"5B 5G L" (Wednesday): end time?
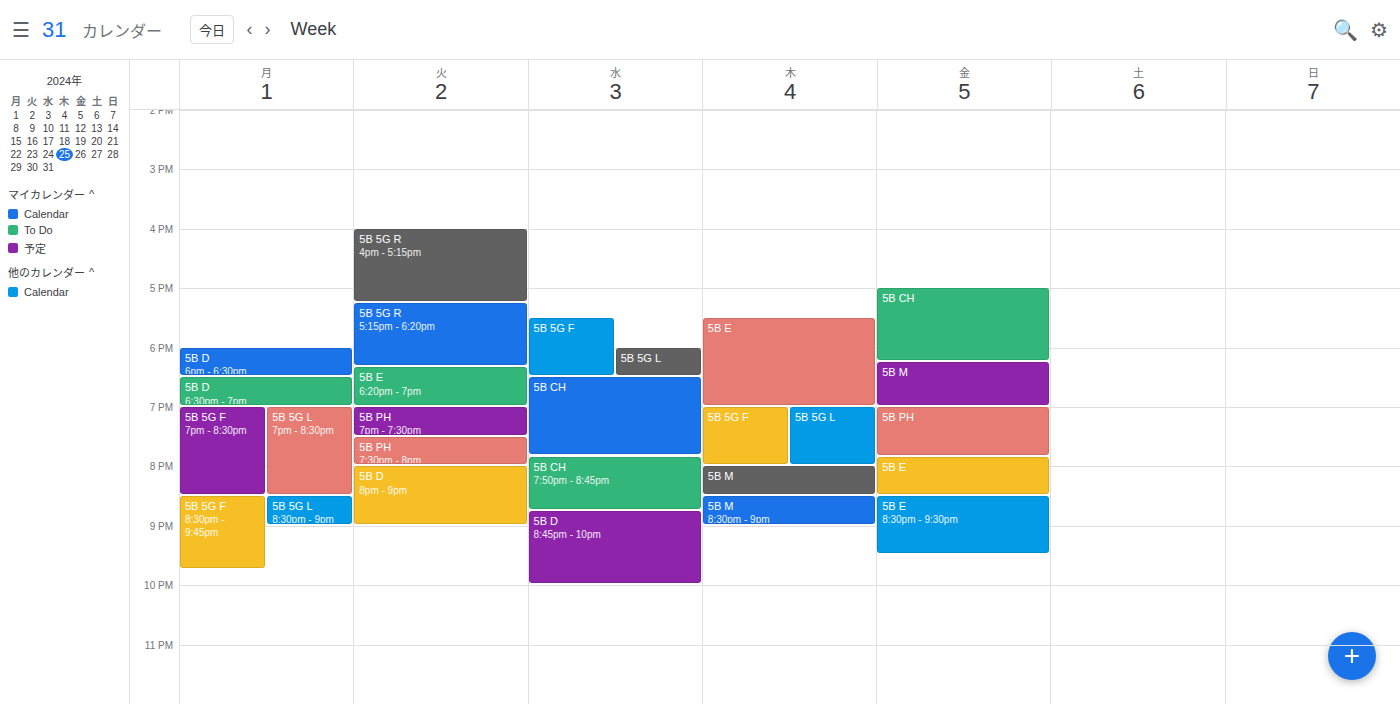
6:30 PM